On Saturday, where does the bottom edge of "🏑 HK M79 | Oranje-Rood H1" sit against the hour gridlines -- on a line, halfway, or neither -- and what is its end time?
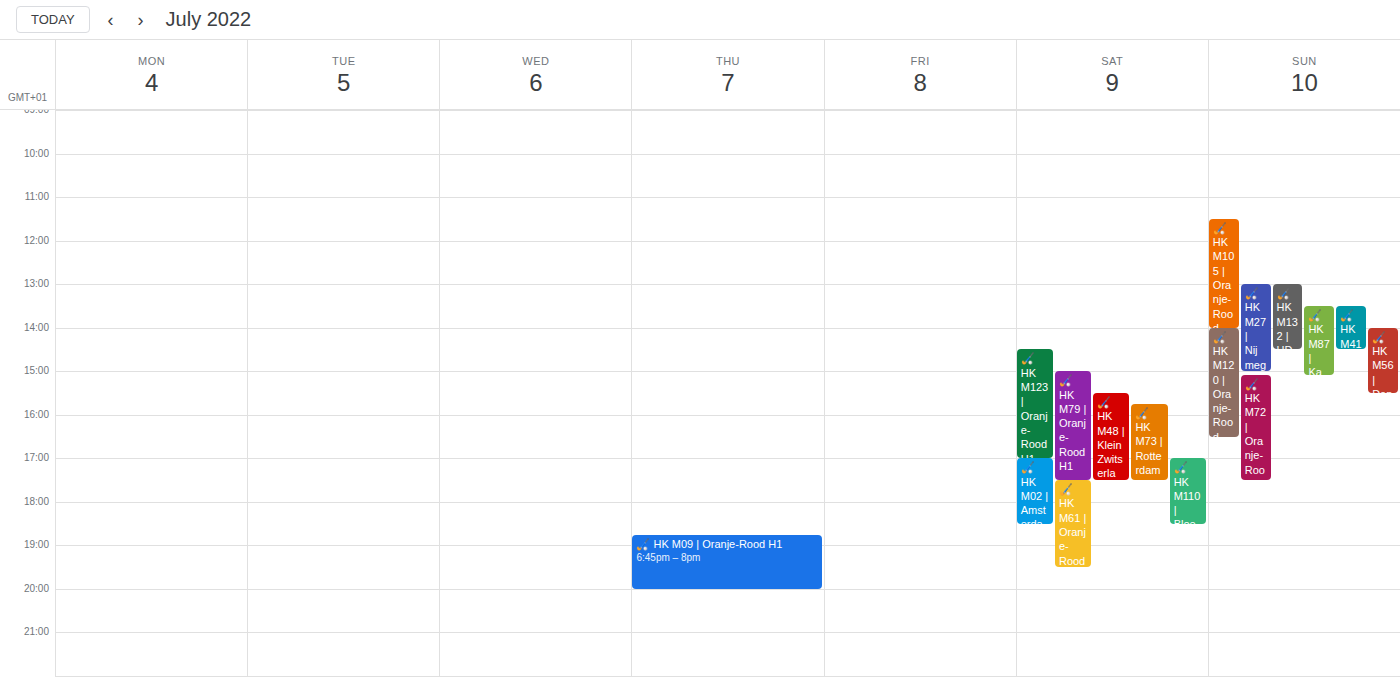
5:30 PM -- halfway between the 5 PM and 6 PM lines.